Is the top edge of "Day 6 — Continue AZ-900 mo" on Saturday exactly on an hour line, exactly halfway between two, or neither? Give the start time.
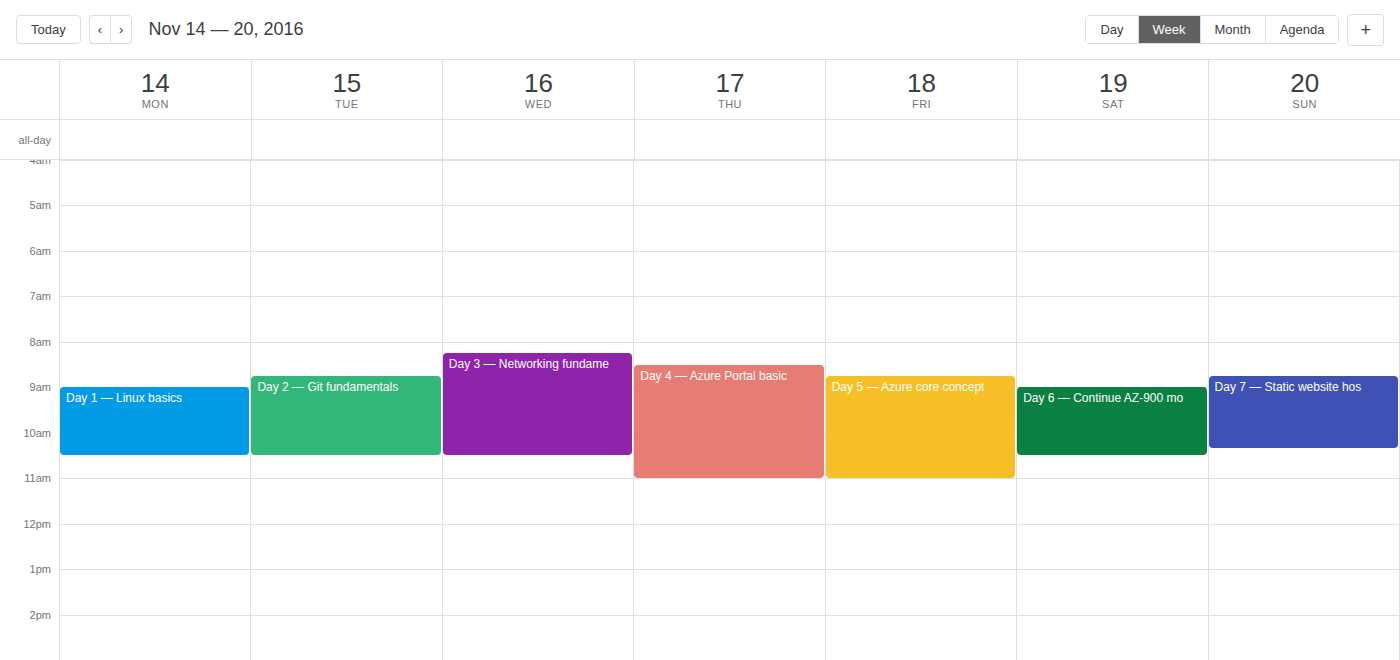
9:00 AM -- exactly on the 9 AM line.